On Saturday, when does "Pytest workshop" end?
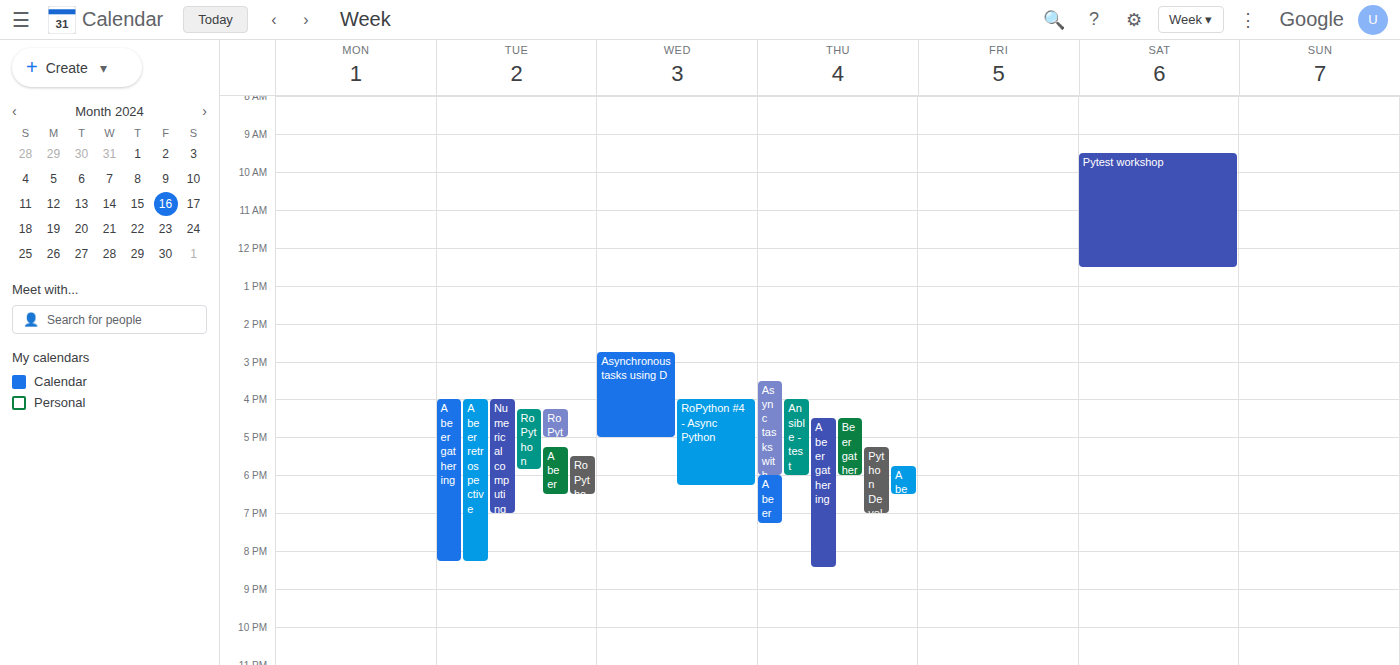
12:30 PM